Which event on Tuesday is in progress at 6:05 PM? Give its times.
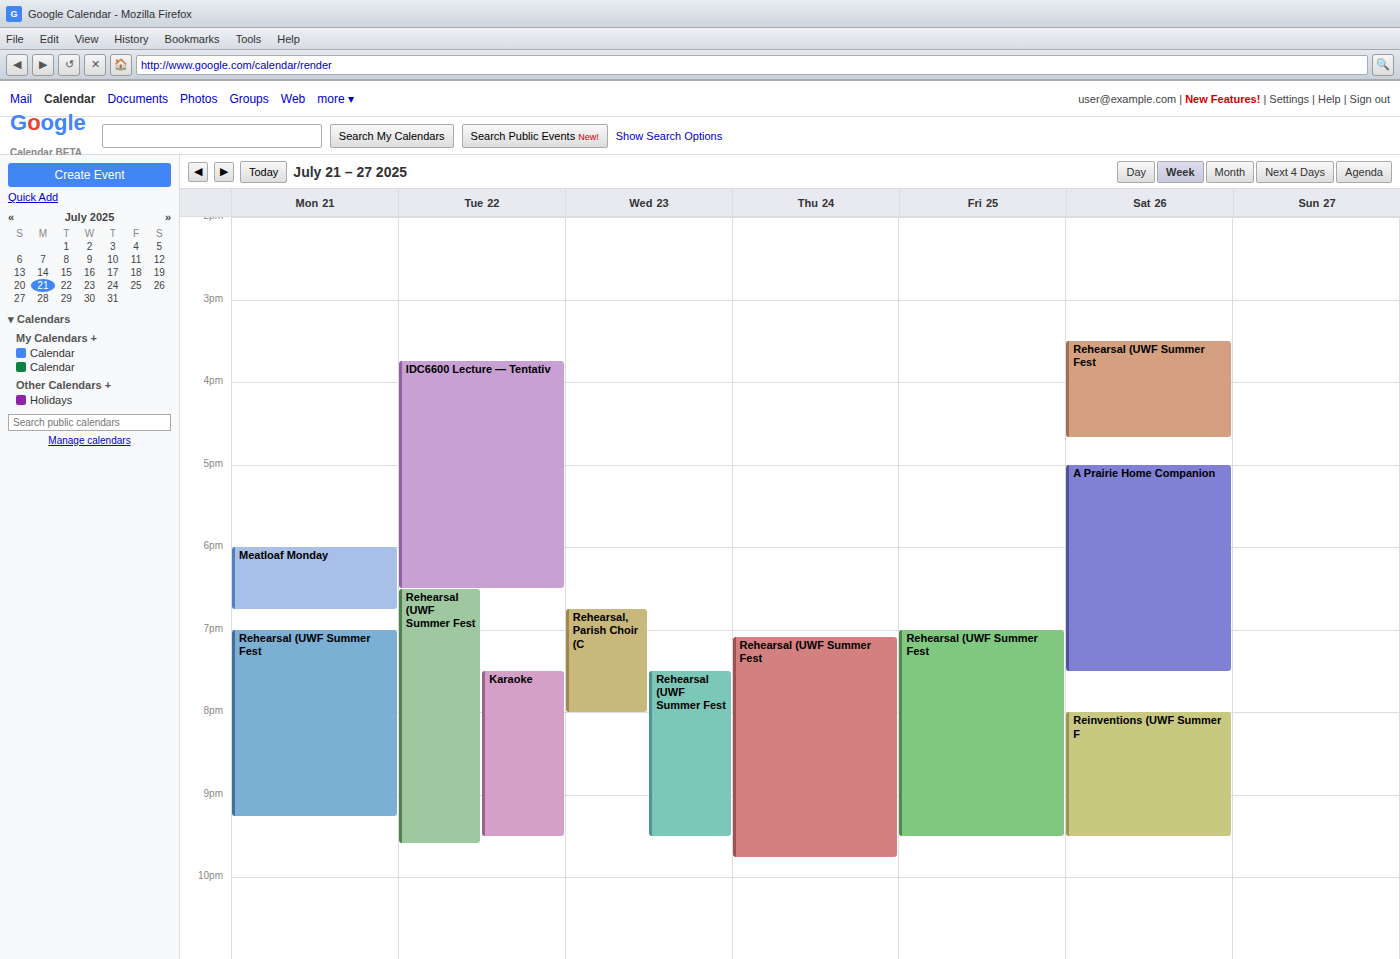
"IDC6600 Lecture — Tentativ", 3:45 PM to 6:30 PM